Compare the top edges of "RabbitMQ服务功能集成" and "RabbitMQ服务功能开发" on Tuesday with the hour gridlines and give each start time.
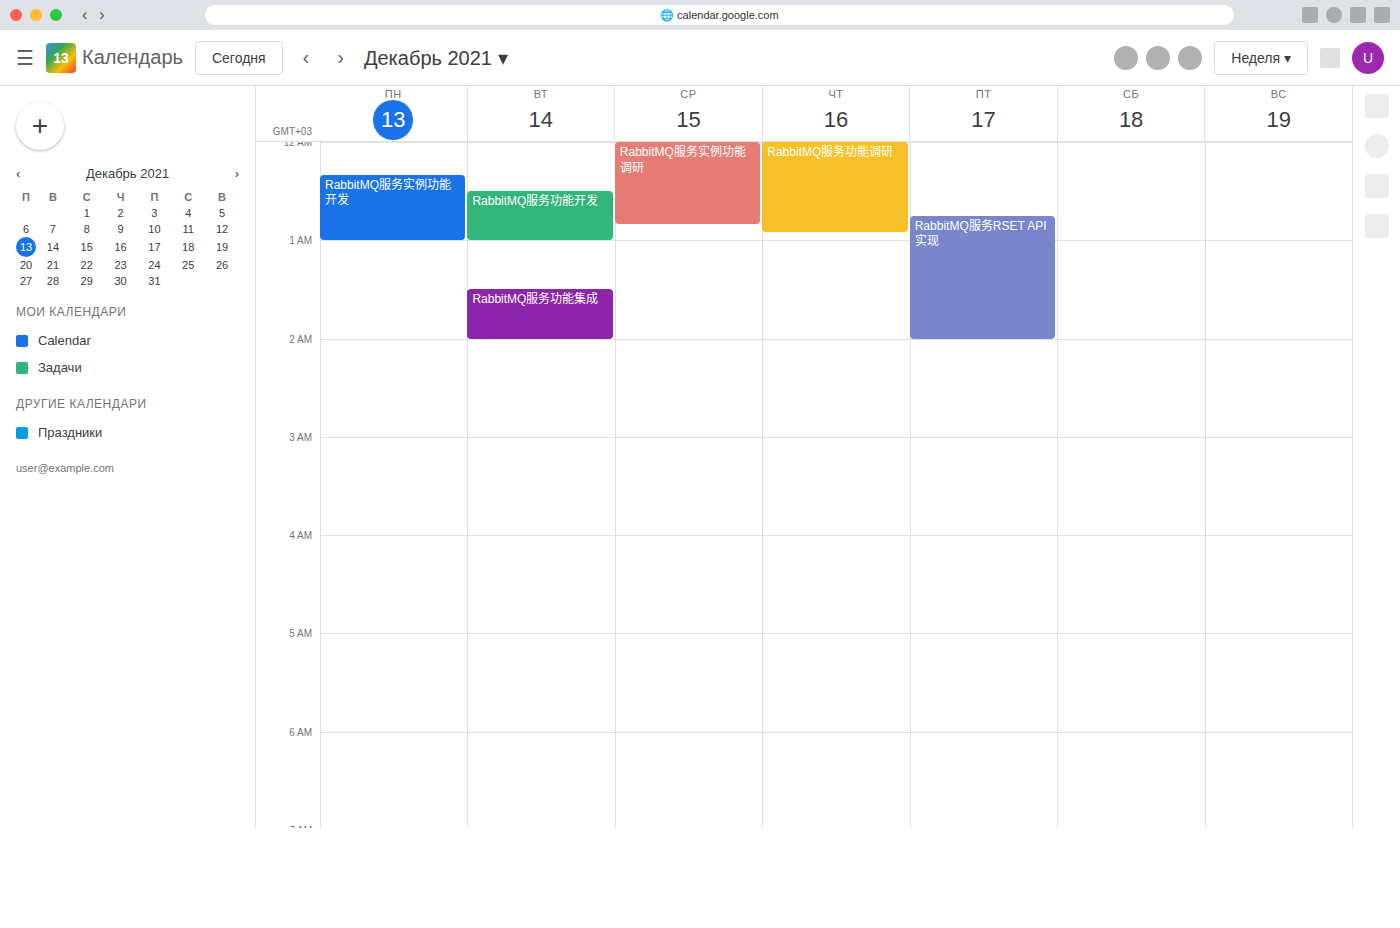
"RabbitMQ服务功能集成": 1:30 AM, halfway between the 1 AM and 2 AM lines. "RabbitMQ服务功能开发": 12:30 AM, halfway between the 12 AM and 1 AM lines.